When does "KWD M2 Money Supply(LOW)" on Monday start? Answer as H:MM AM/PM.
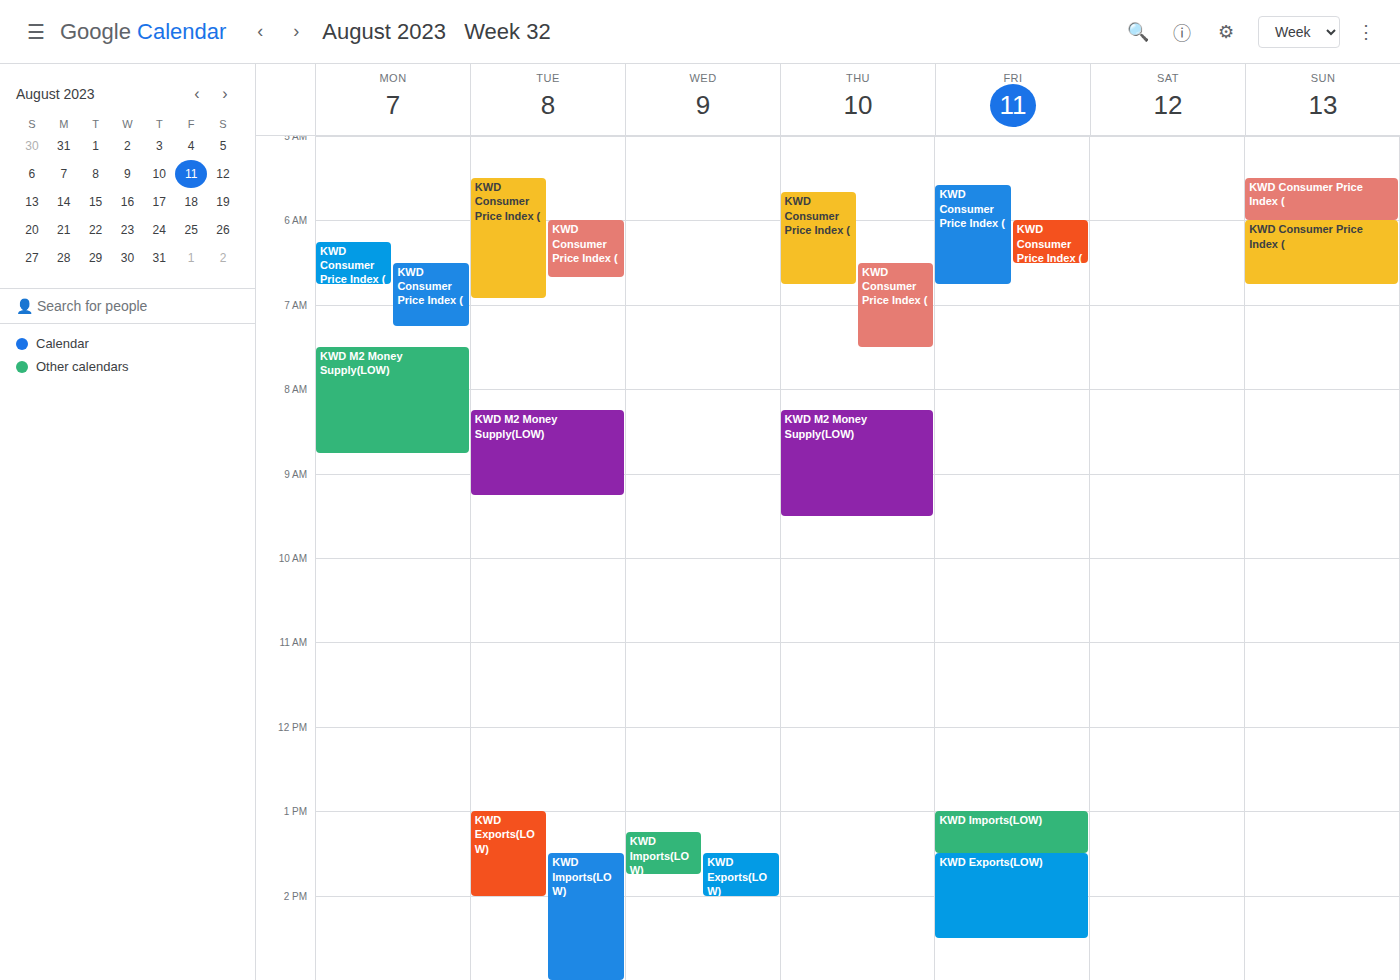
7:30 AM